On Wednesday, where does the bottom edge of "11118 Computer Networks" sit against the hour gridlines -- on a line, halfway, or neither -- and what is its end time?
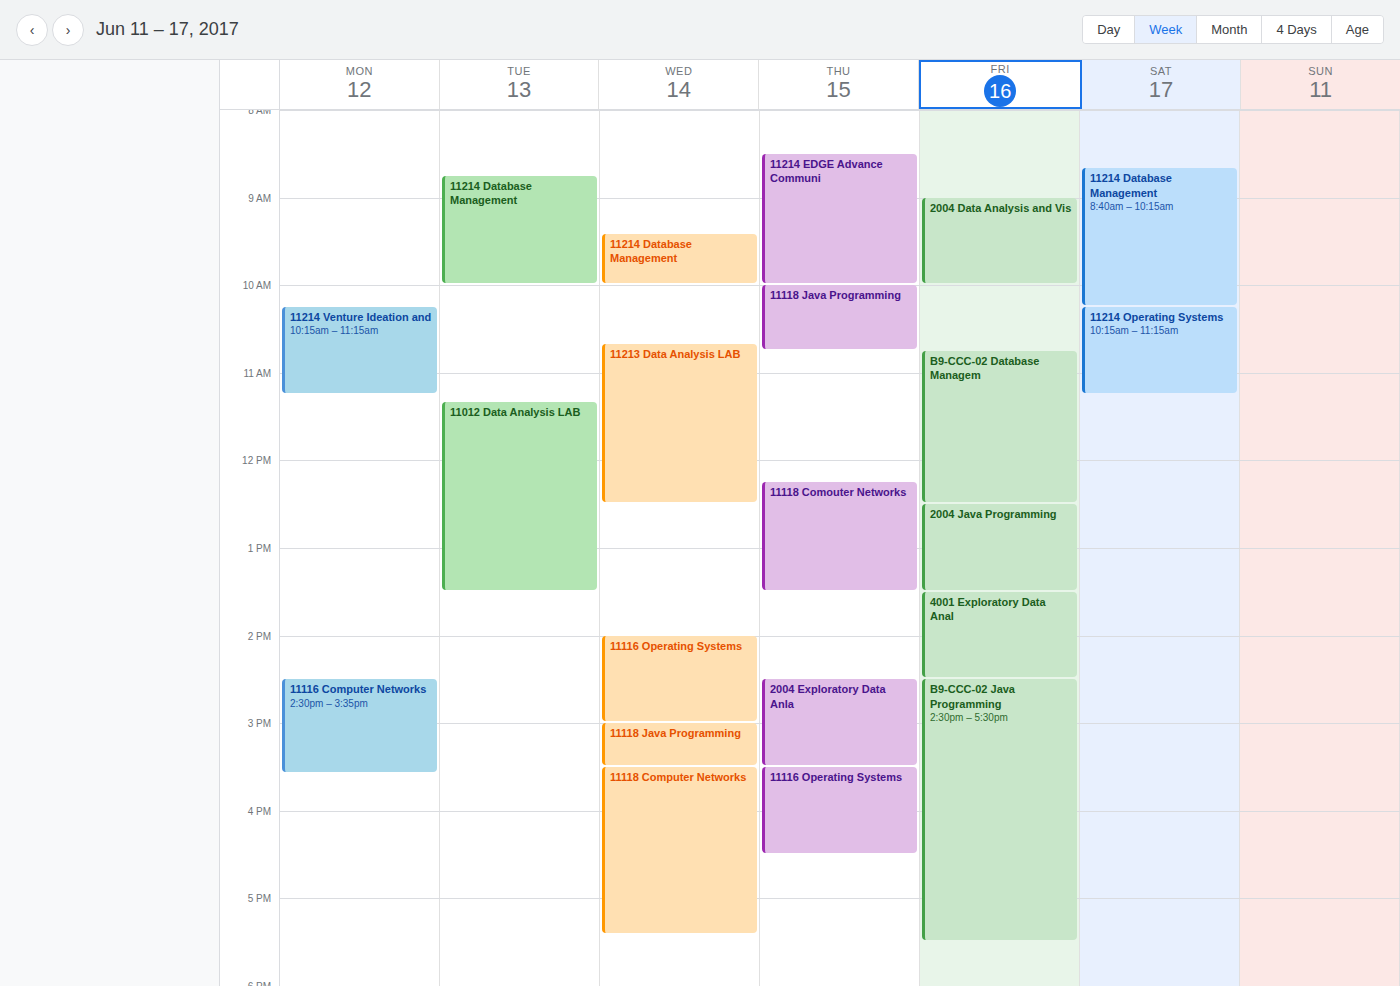
5:25 PM -- neither: 25 minutes below the 5 PM line and 35 minutes above the 6 PM line.